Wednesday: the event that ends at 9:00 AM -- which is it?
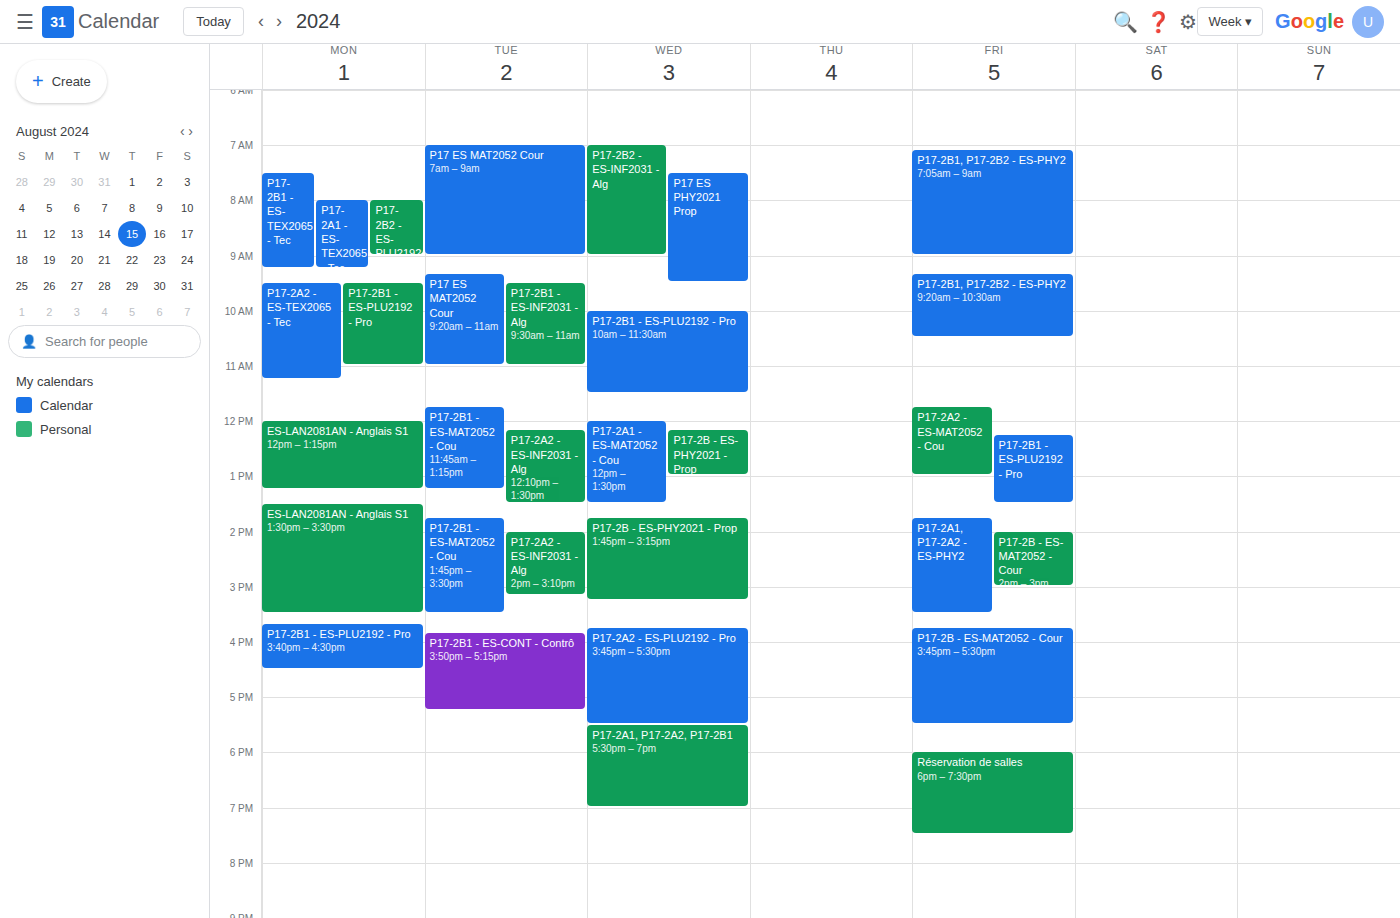
"P17-2B2 - ES-INF2031 - Alg"